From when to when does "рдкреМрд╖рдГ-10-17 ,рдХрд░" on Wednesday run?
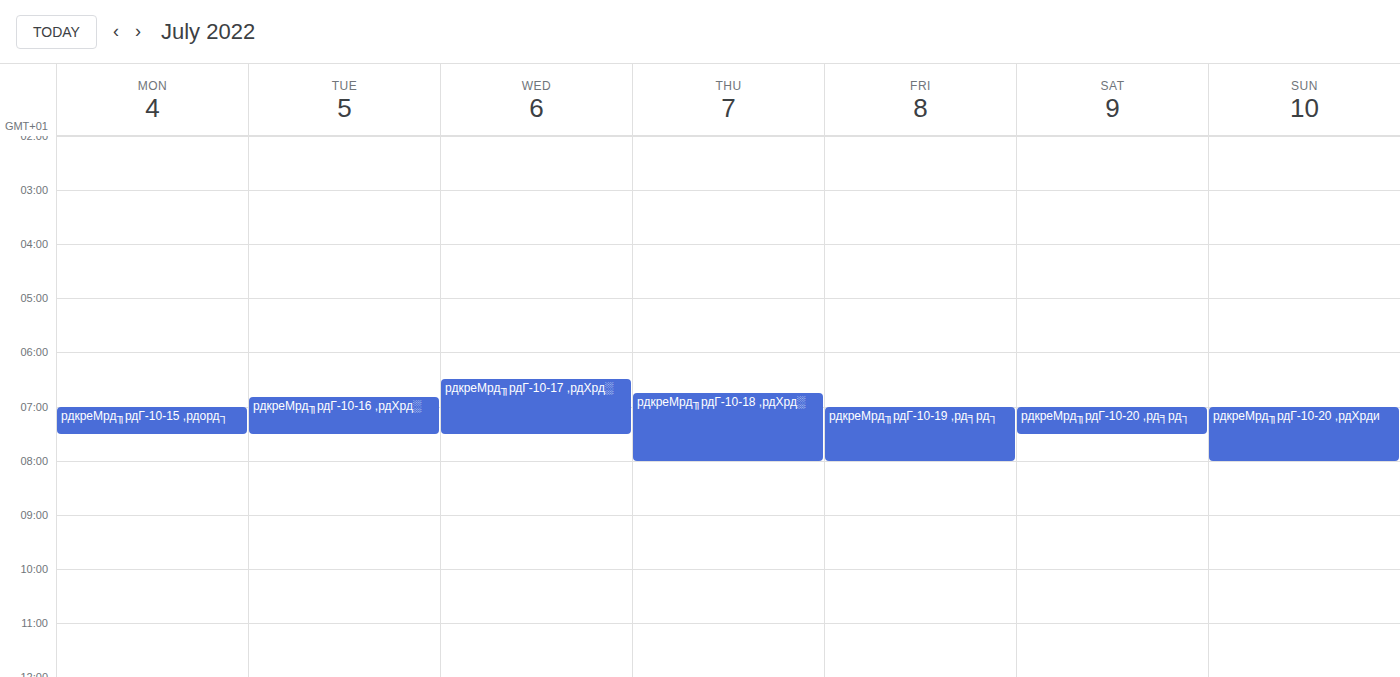
6:30 AM to 7:30 AM